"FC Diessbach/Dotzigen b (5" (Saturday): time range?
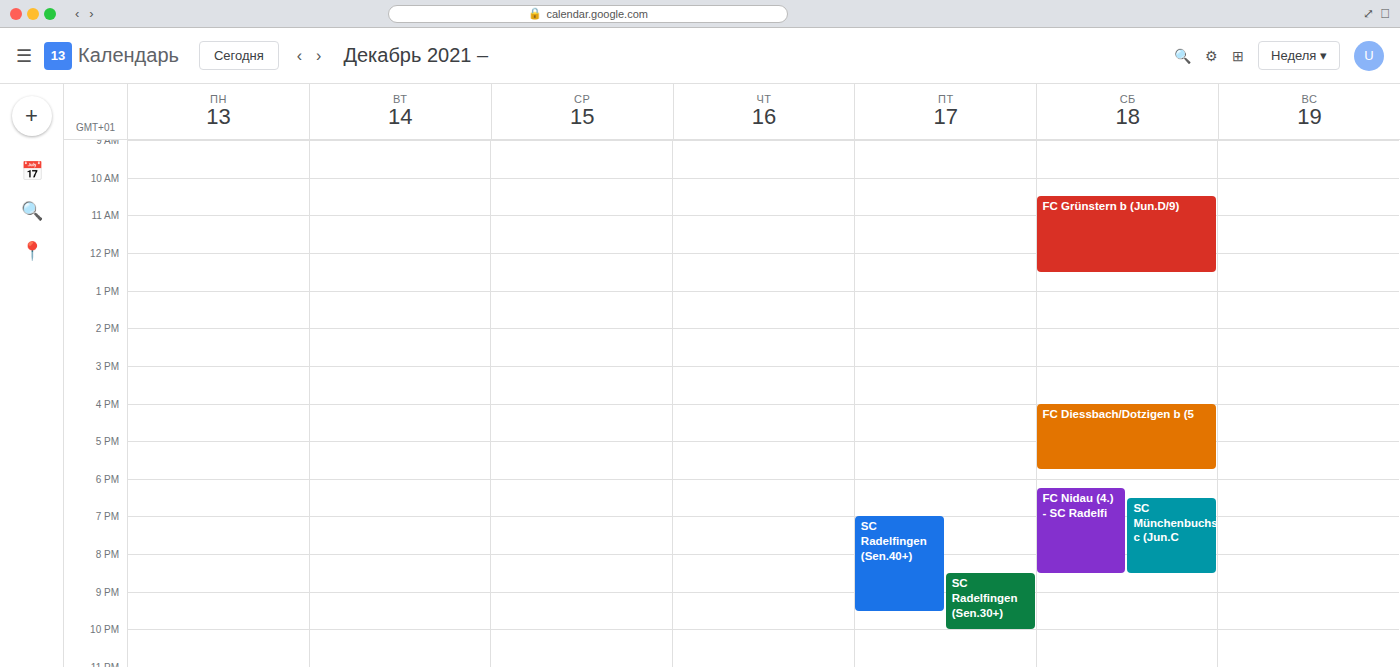
16:00 to 17:45